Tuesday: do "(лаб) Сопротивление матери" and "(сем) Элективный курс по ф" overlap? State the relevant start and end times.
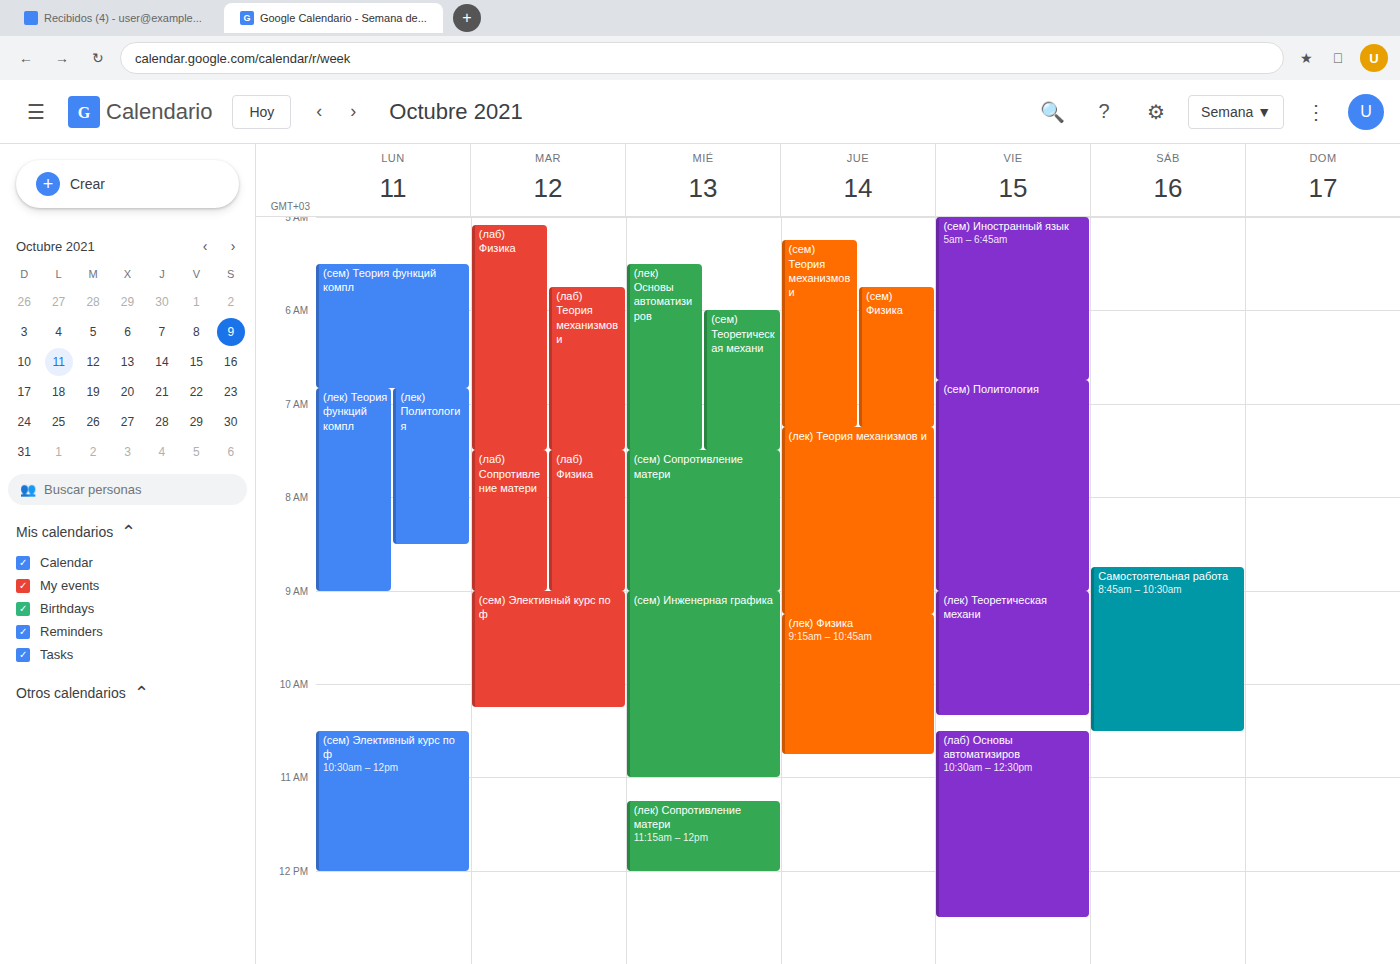
"(лаб) Сопротивление матери" ends at 9:00 AM, exactly when "(сем) Элективный курс по ф" starts -- they touch but do not overlap.